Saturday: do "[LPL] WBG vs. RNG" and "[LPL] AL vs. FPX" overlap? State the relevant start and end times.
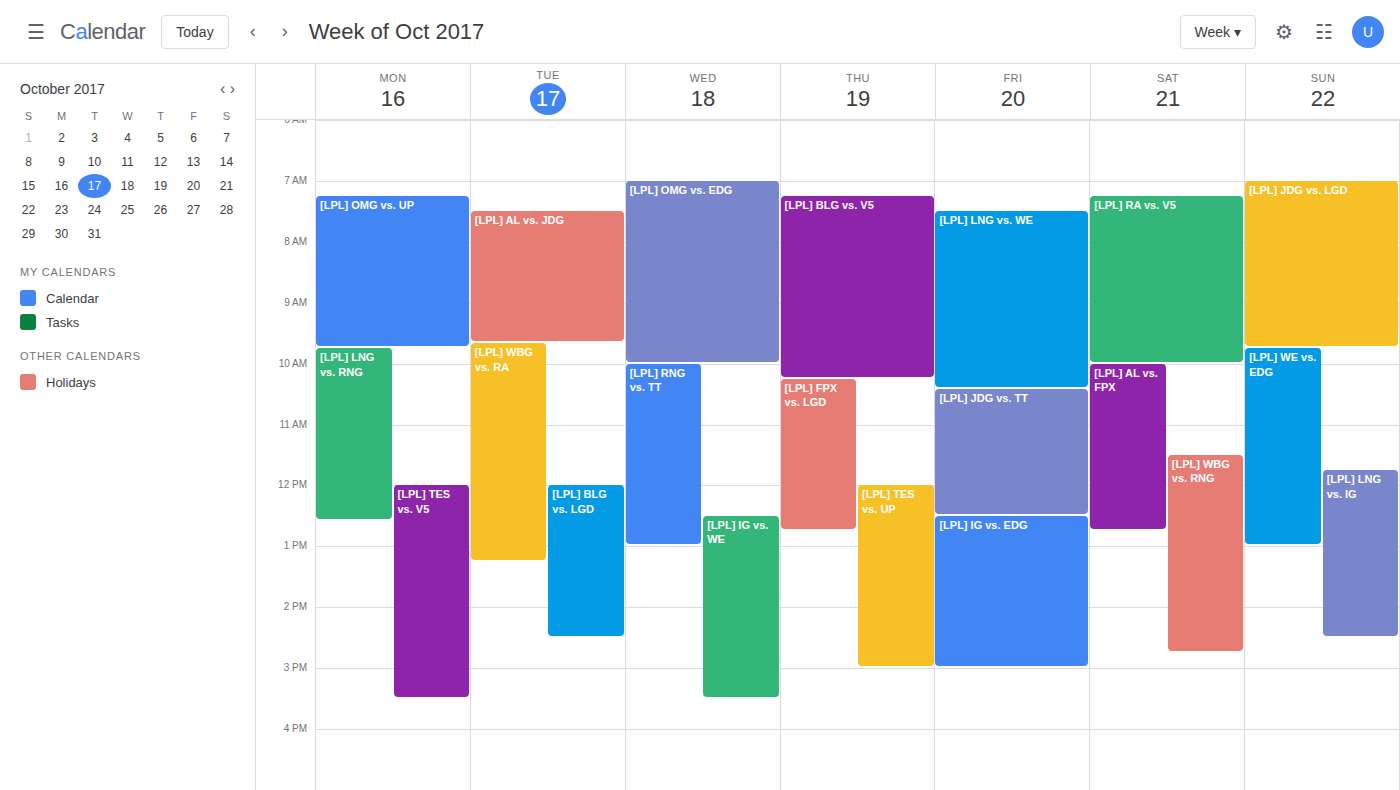
"[LPL] WBG vs. RNG" starts at 11:30, before "[LPL] AL vs. FPX" ends at 12:45 -- they overlap.